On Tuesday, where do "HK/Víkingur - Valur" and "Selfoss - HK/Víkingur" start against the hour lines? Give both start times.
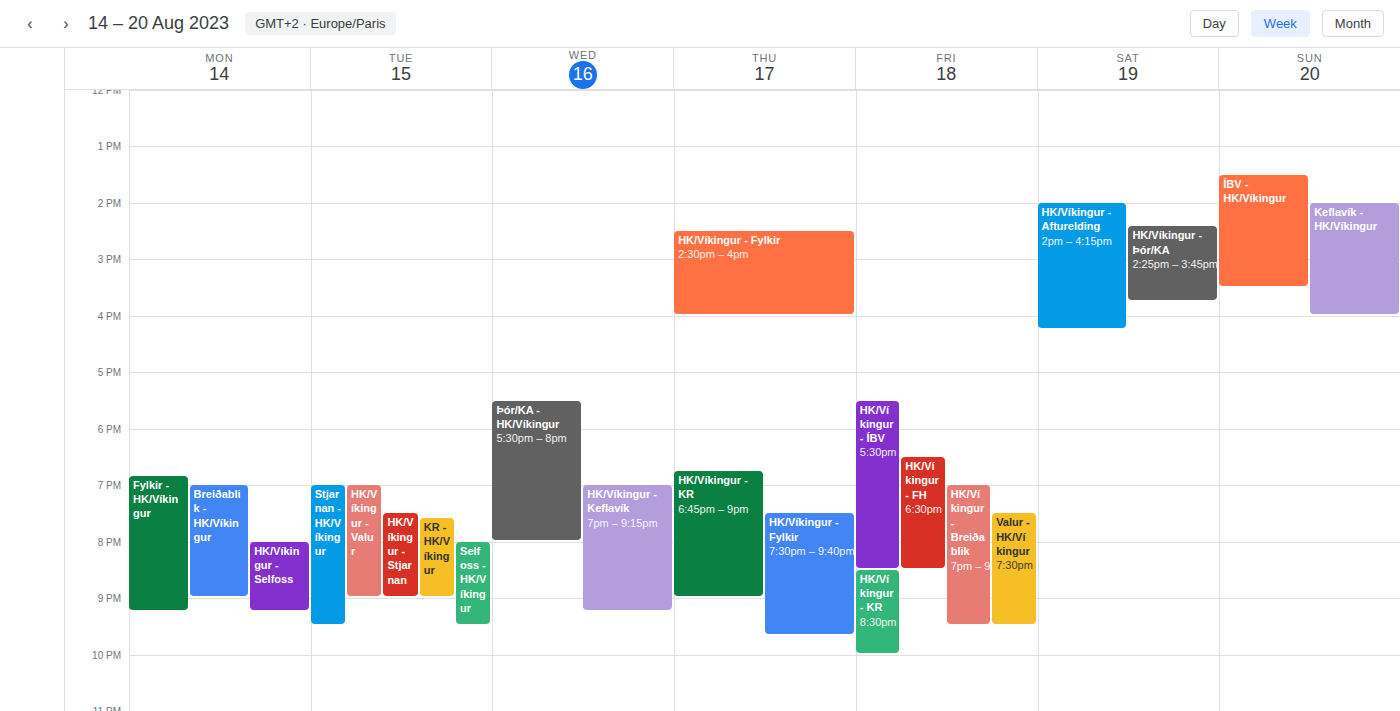
"HK/Víkingur - Valur": 19:00, exactly on the 19:00 line. "Selfoss - HK/Víkingur": 20:00, exactly on the 20:00 line.